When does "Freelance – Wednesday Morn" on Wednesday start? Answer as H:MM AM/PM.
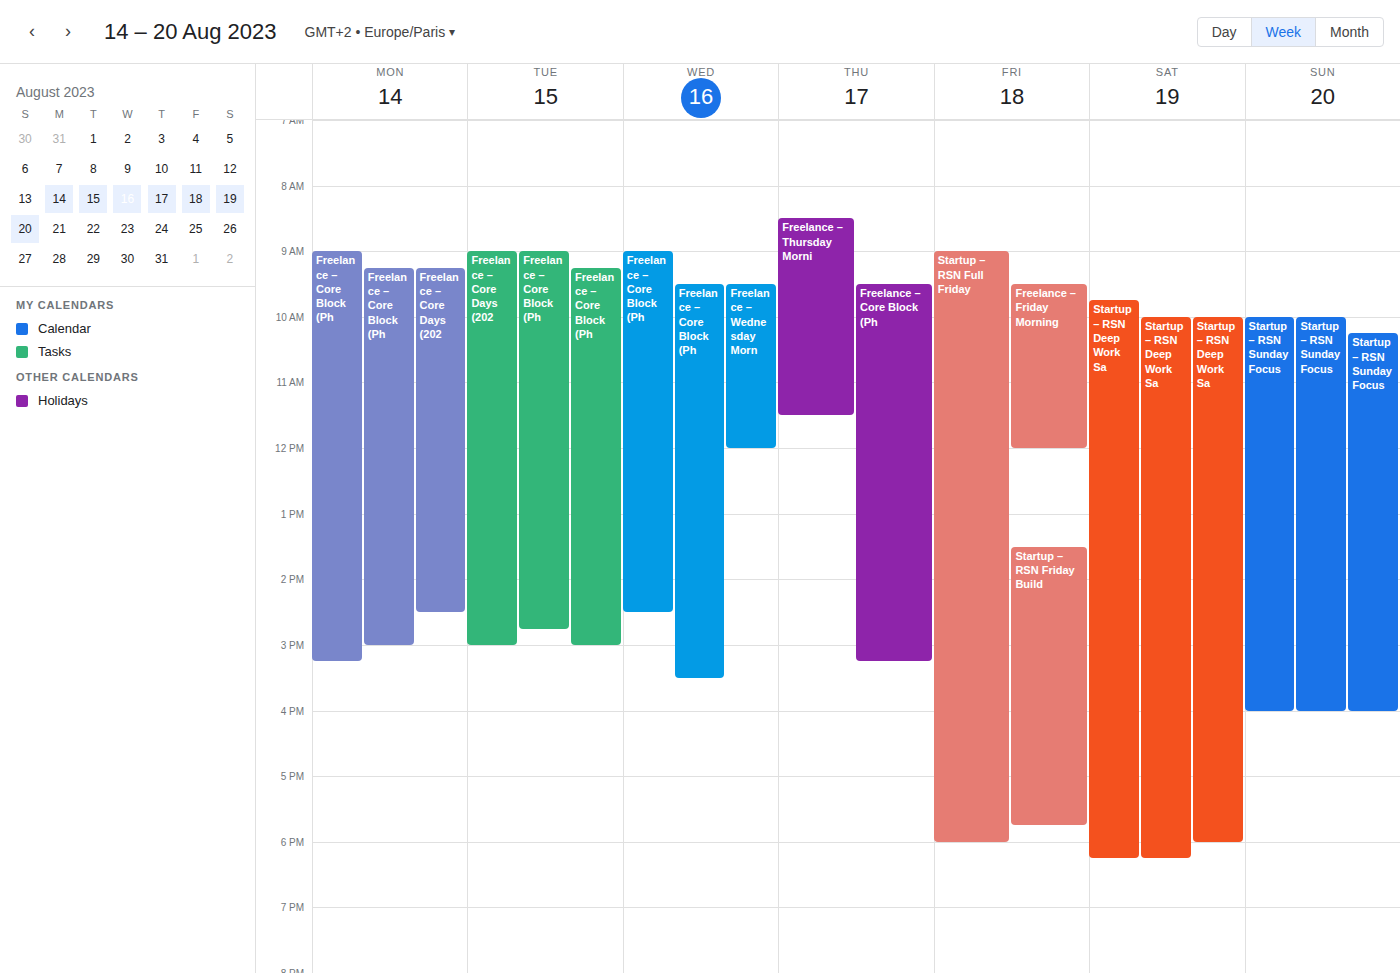
9:30 AM